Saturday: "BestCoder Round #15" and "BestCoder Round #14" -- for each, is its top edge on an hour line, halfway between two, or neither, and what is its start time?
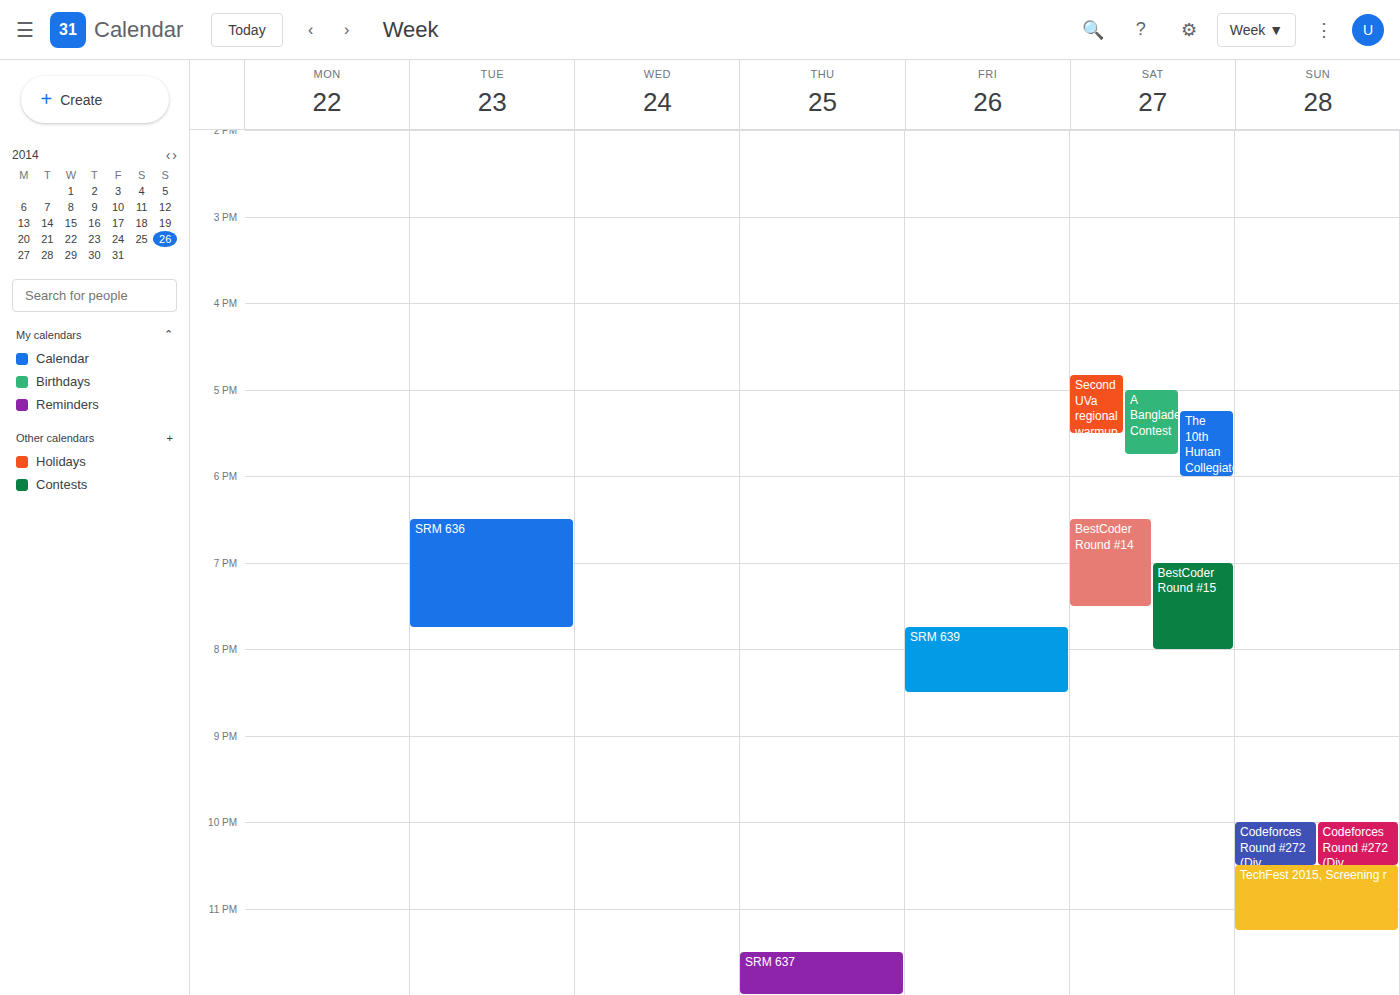
"BestCoder Round #15": 7:00 PM, exactly on the 7 PM line. "BestCoder Round #14": 6:30 PM, halfway between the 6 PM and 7 PM lines.